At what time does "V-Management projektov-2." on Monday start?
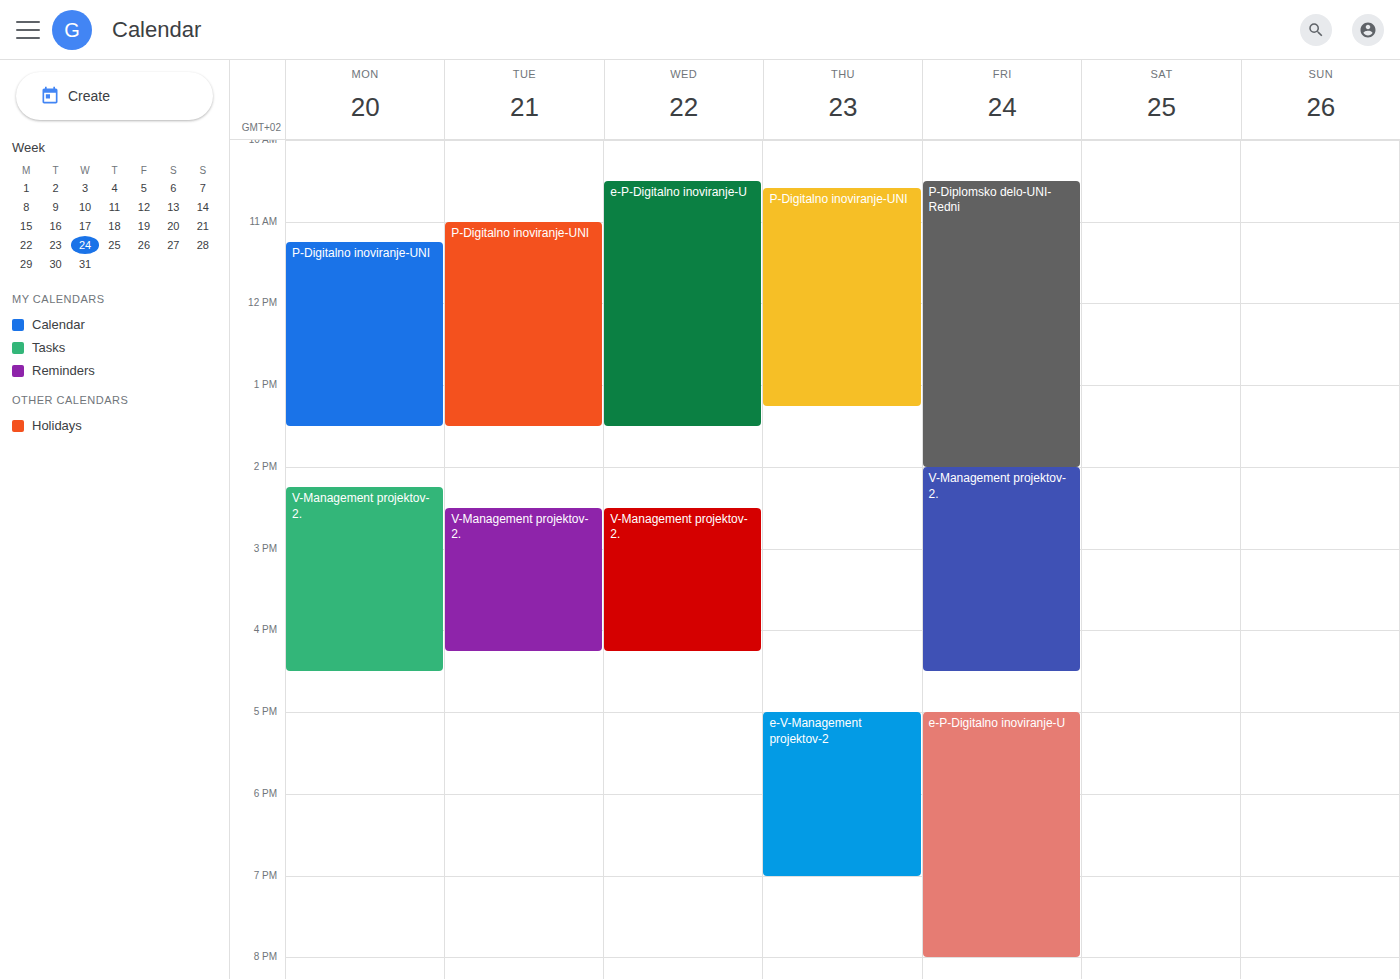
2:15 PM